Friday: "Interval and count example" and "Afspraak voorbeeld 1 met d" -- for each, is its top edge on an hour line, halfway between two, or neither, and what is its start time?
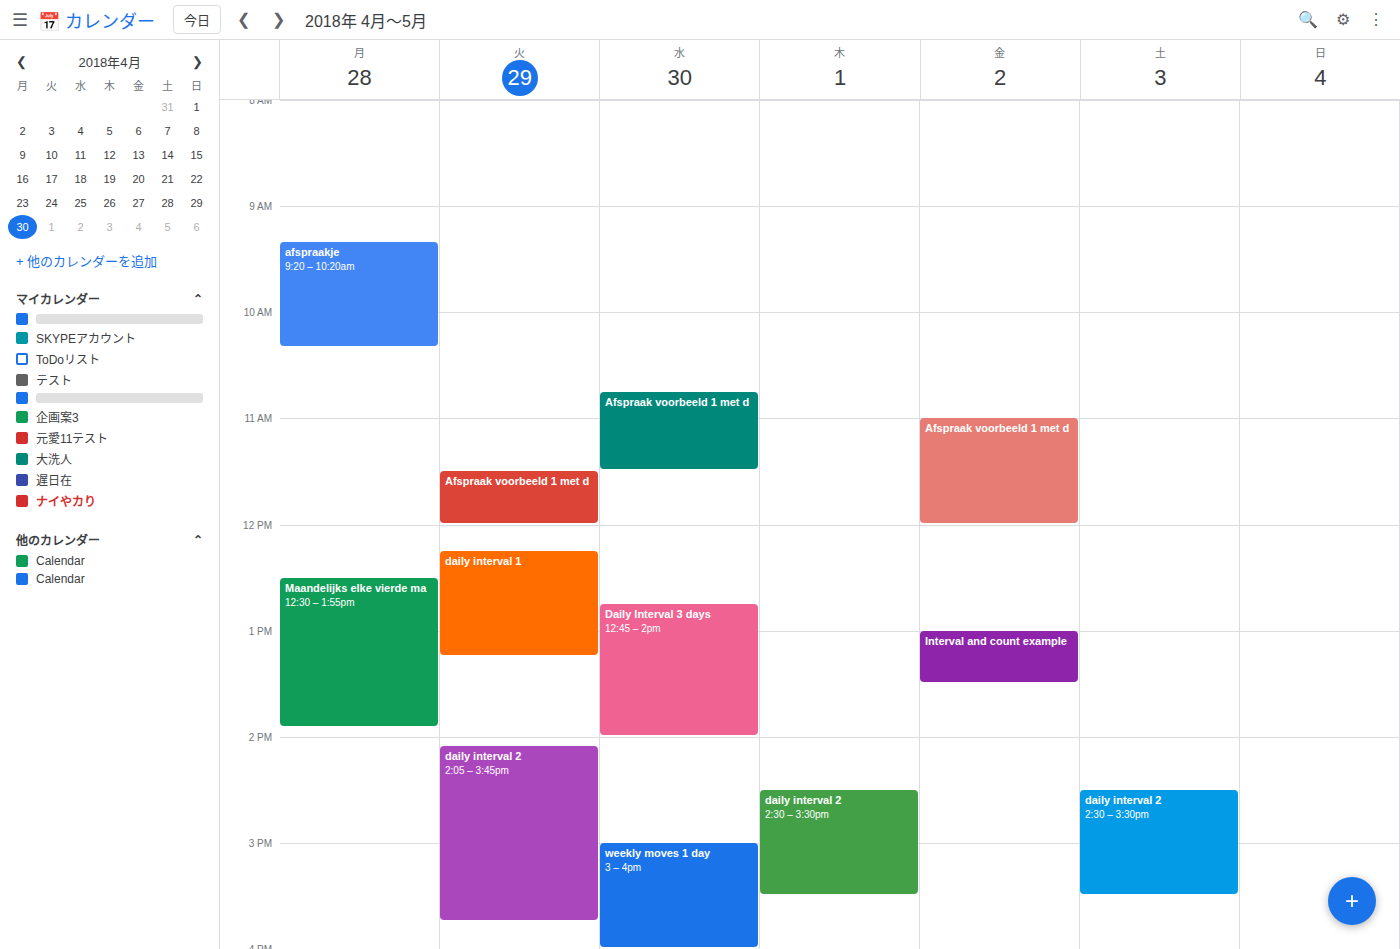
"Interval and count example": 1:00 PM, exactly on the 1 PM line. "Afspraak voorbeeld 1 met d": 11:00 AM, exactly on the 11 AM line.